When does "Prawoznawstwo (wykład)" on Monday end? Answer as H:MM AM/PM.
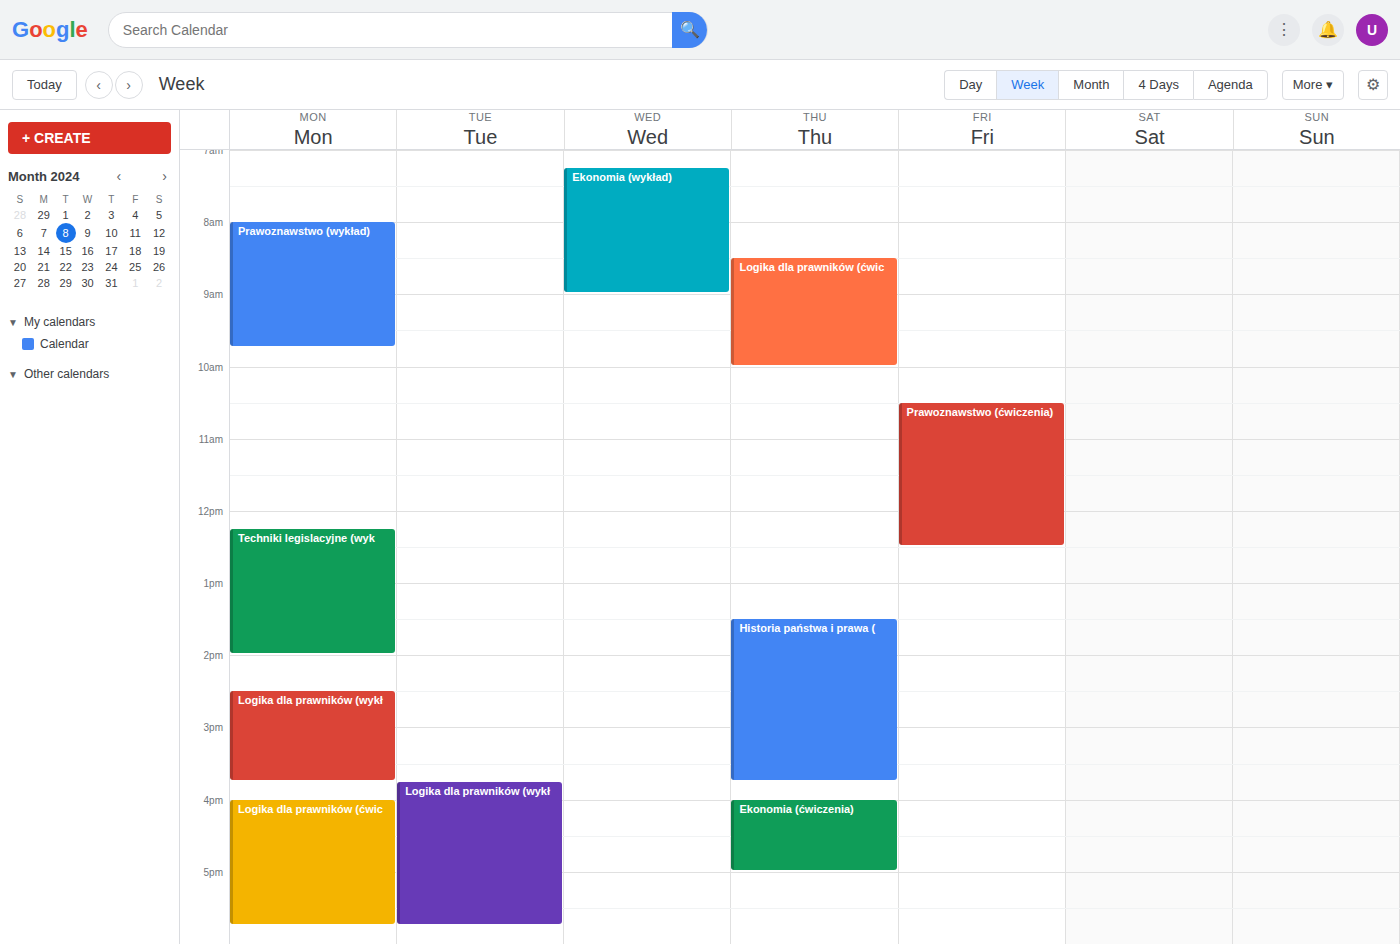
9:45 AM